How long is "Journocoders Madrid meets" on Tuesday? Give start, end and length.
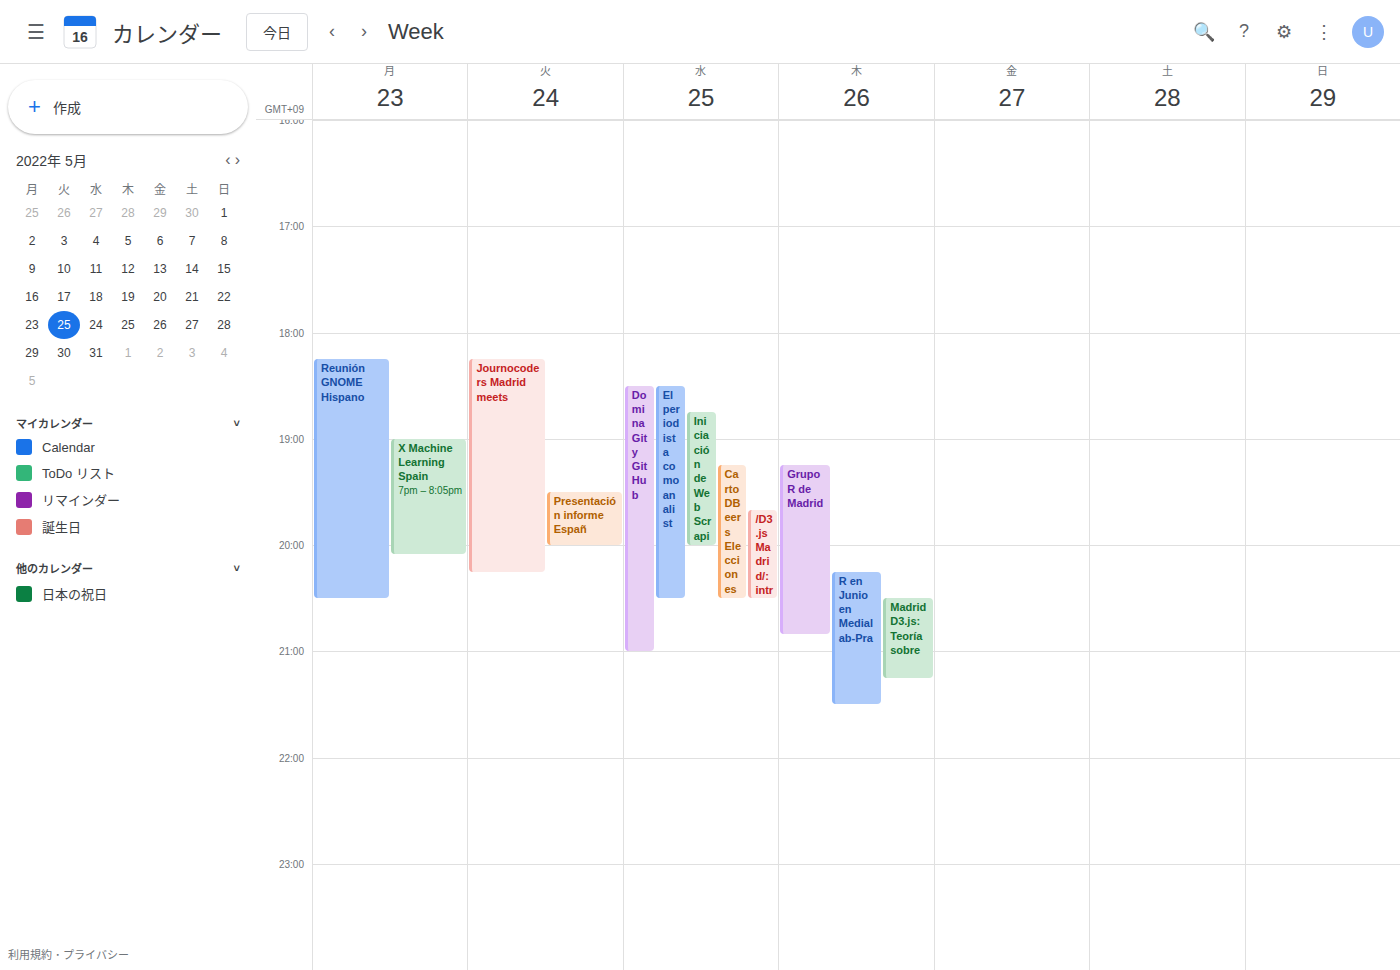
6:15 PM to 8:15 PM, 2 hours